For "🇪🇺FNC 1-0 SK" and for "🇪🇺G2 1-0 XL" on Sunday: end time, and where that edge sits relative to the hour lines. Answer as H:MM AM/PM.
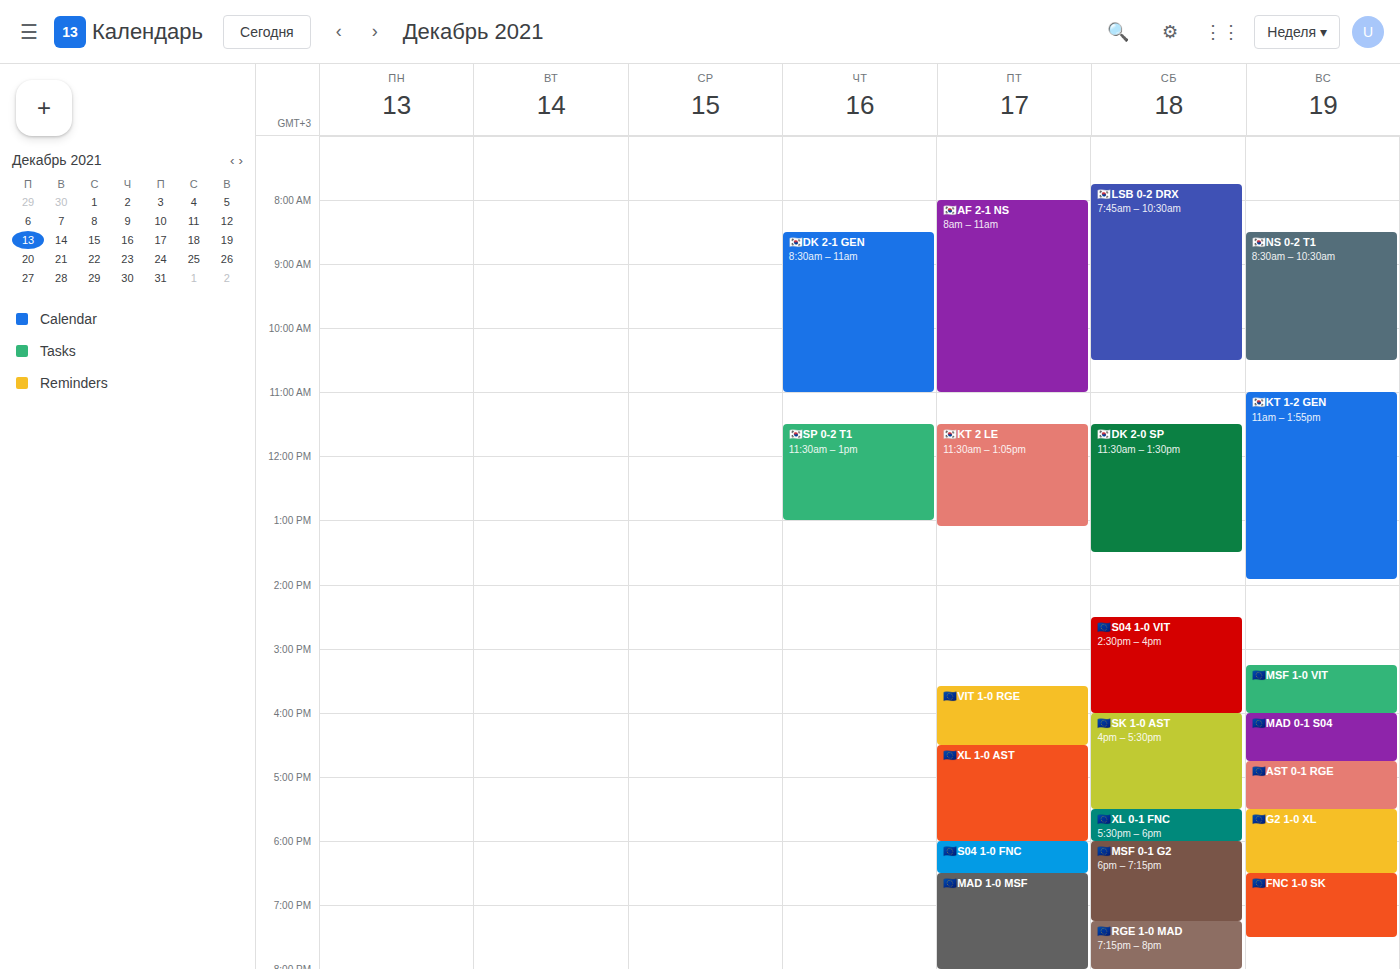
"🇪🇺FNC 1-0 SK": 7:30 PM, halfway between the 7 PM and 8 PM lines. "🇪🇺G2 1-0 XL": 6:30 PM, halfway between the 6 PM and 7 PM lines.